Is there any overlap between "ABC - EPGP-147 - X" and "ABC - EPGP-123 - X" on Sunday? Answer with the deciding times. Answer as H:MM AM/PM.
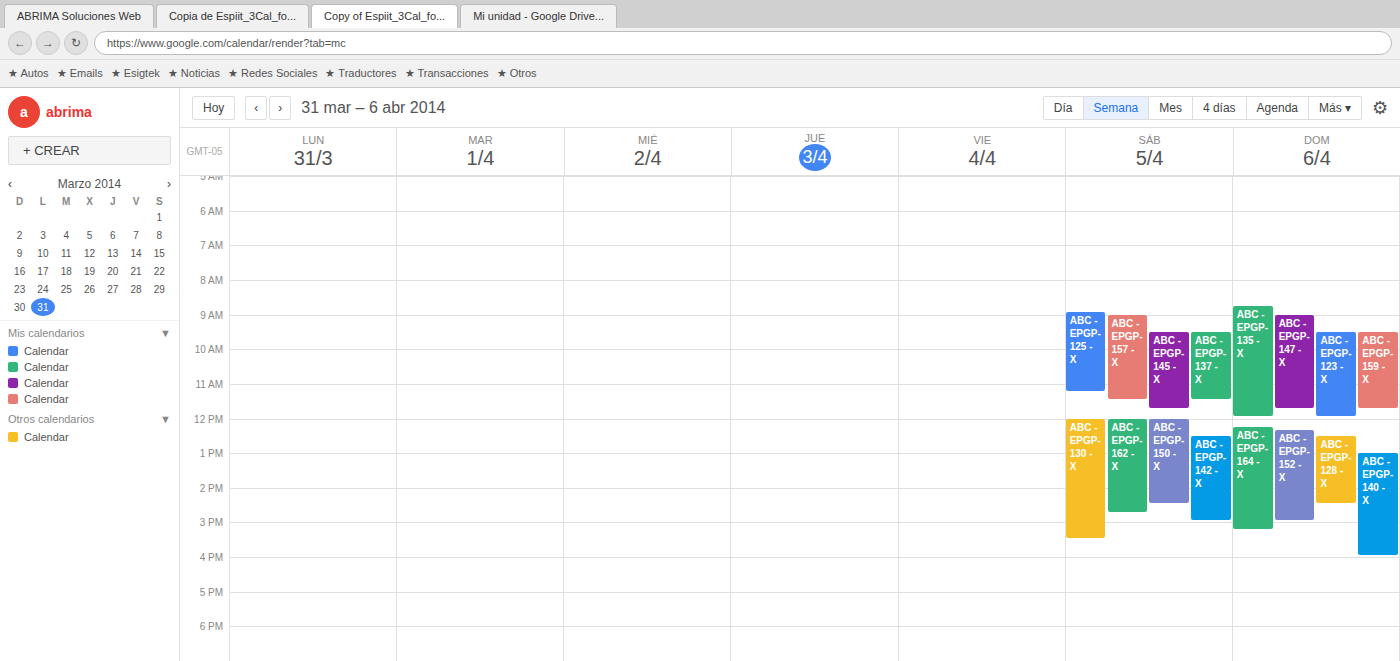
"ABC - EPGP-123 - X" starts at 9:30 AM, before "ABC - EPGP-147 - X" ends at 11:45 AM -- they overlap.